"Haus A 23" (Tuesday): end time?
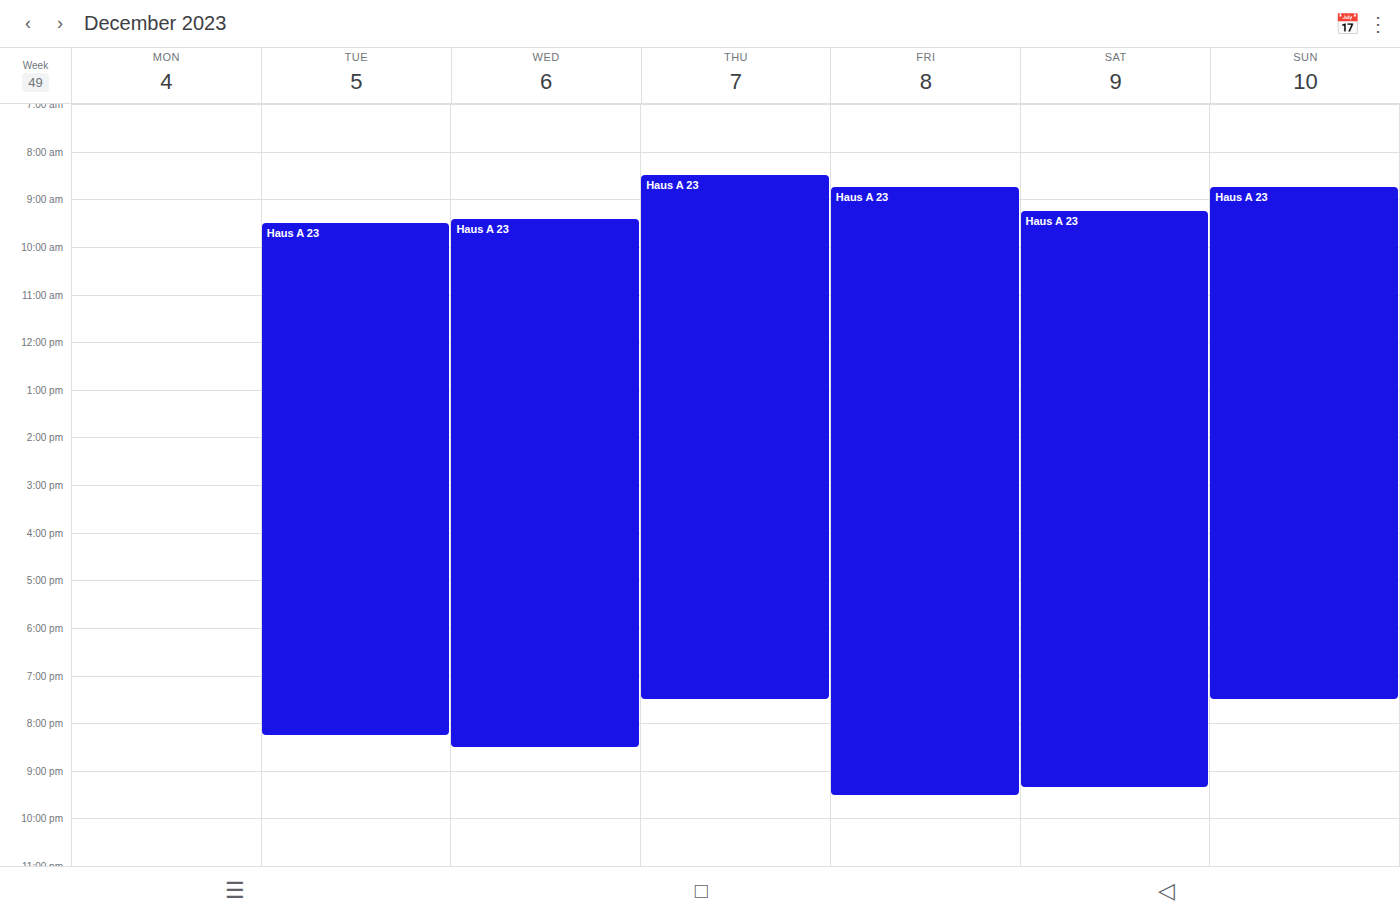
8:15 PM